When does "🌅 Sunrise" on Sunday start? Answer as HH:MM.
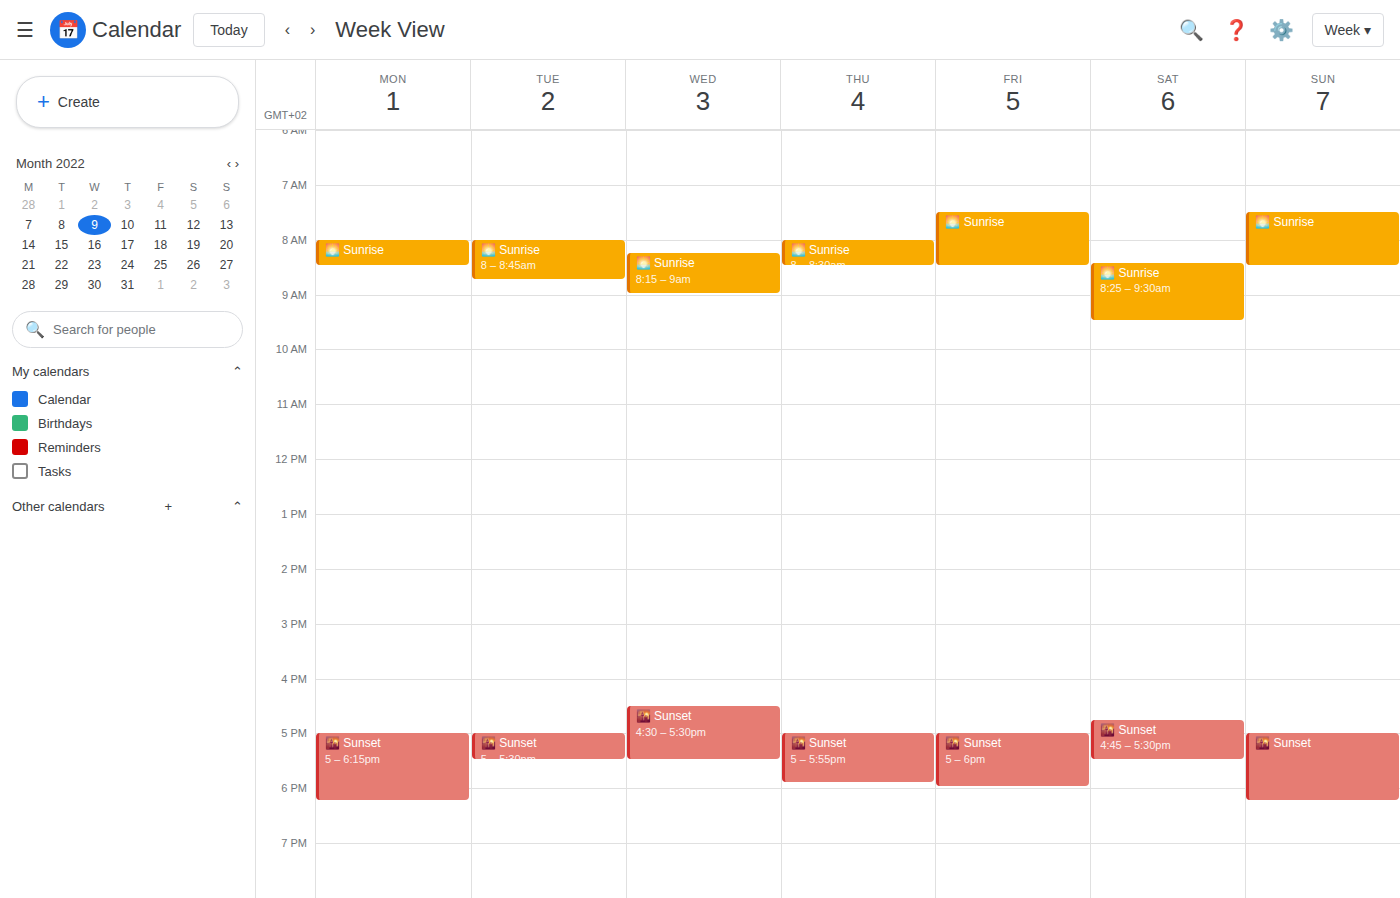
07:30